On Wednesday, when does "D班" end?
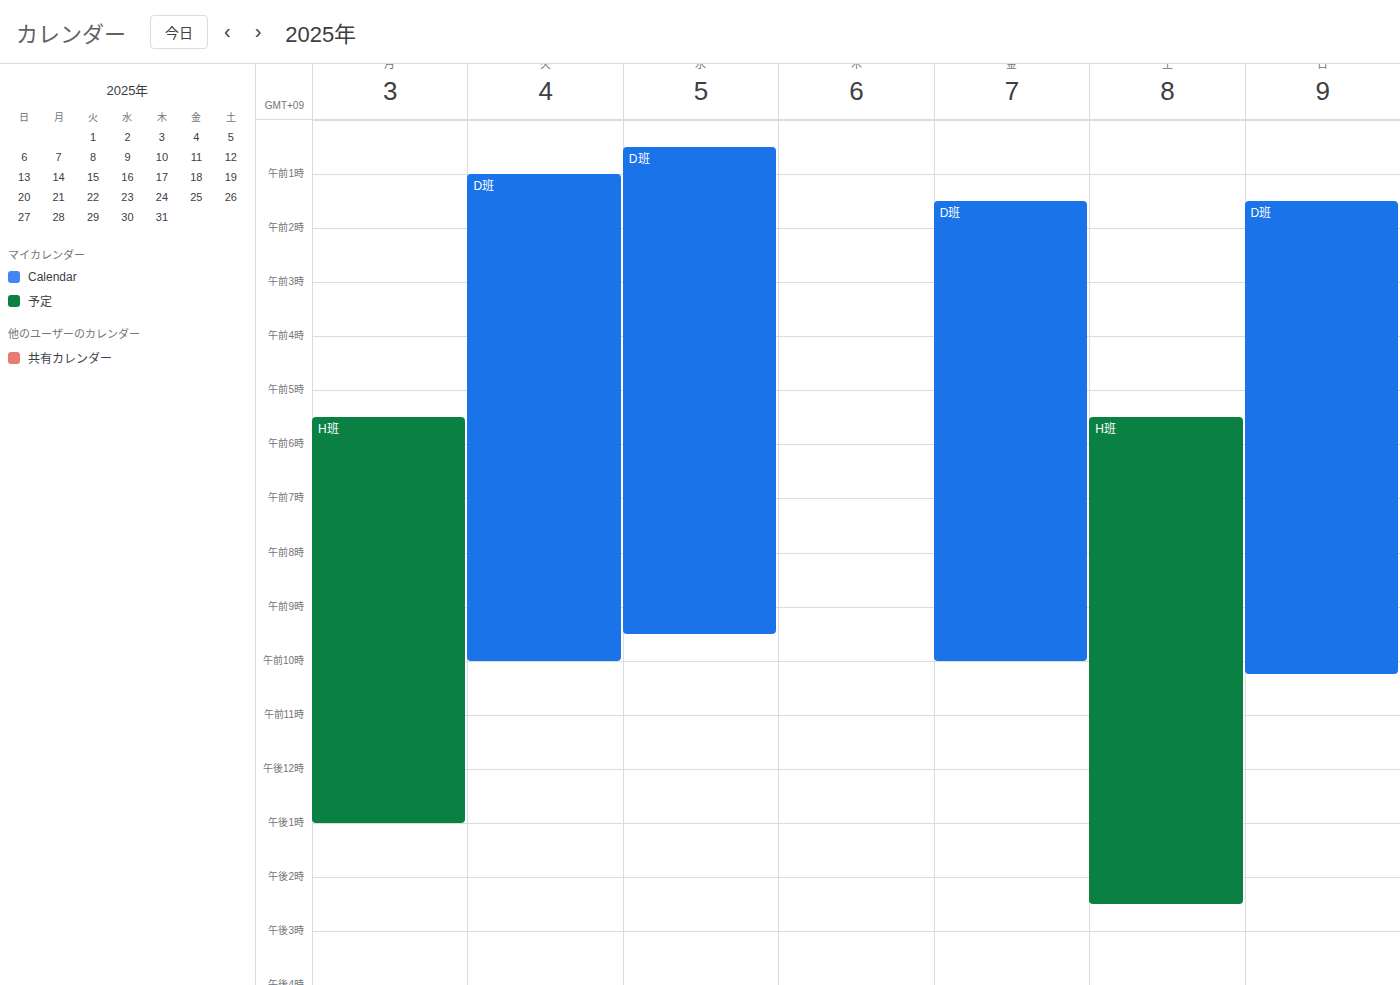
9:30 AM